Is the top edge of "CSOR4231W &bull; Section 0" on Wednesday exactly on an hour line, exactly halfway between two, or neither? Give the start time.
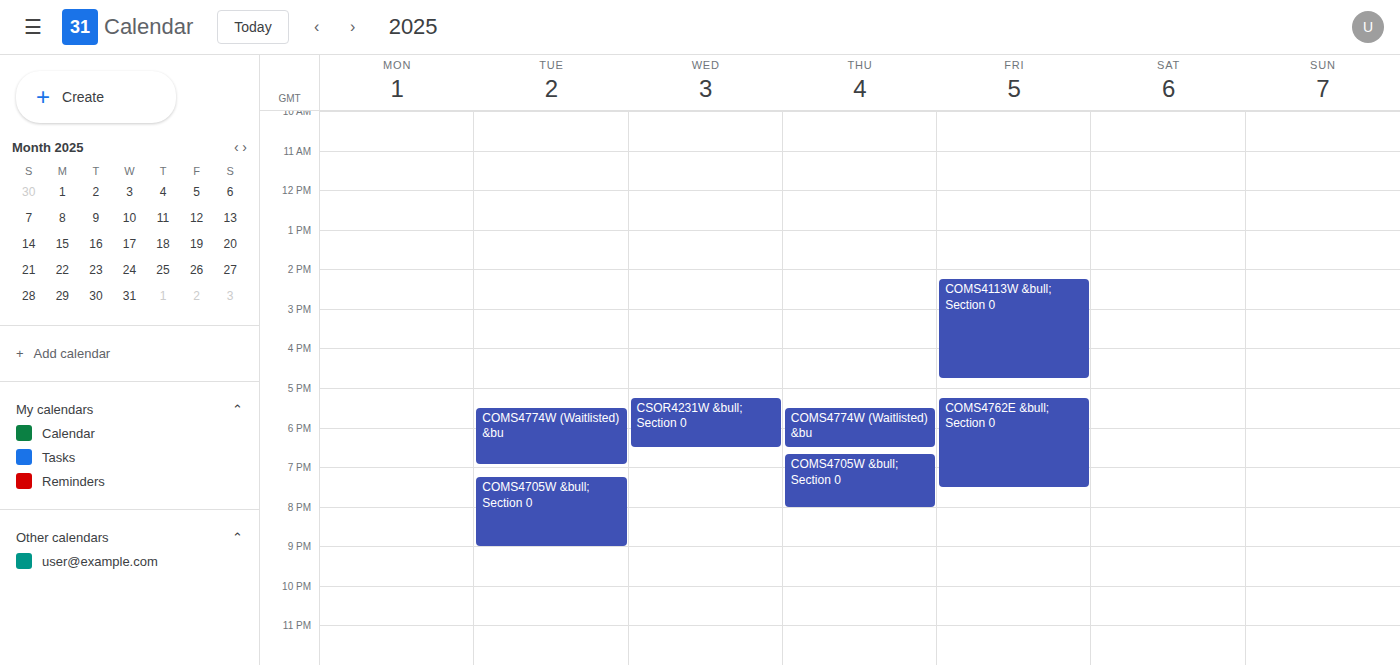
5:15 PM -- neither: a quarter of the way from the 5 PM line to the 6 PM line.